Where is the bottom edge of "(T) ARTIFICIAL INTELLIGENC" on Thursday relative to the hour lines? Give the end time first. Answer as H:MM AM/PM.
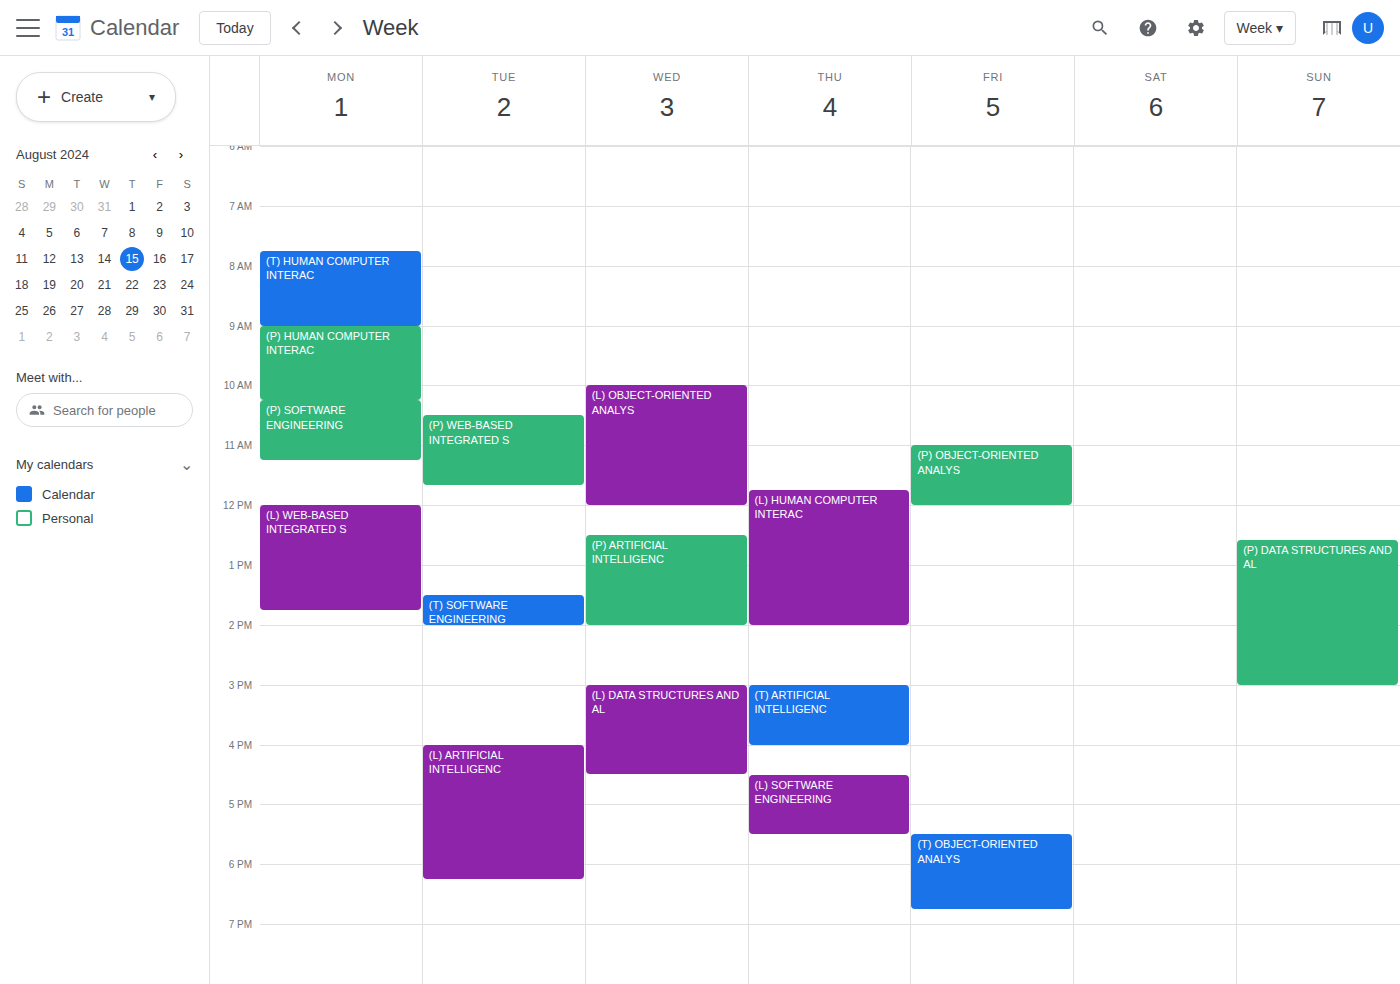
4:00 PM -- exactly on the 4 PM line.